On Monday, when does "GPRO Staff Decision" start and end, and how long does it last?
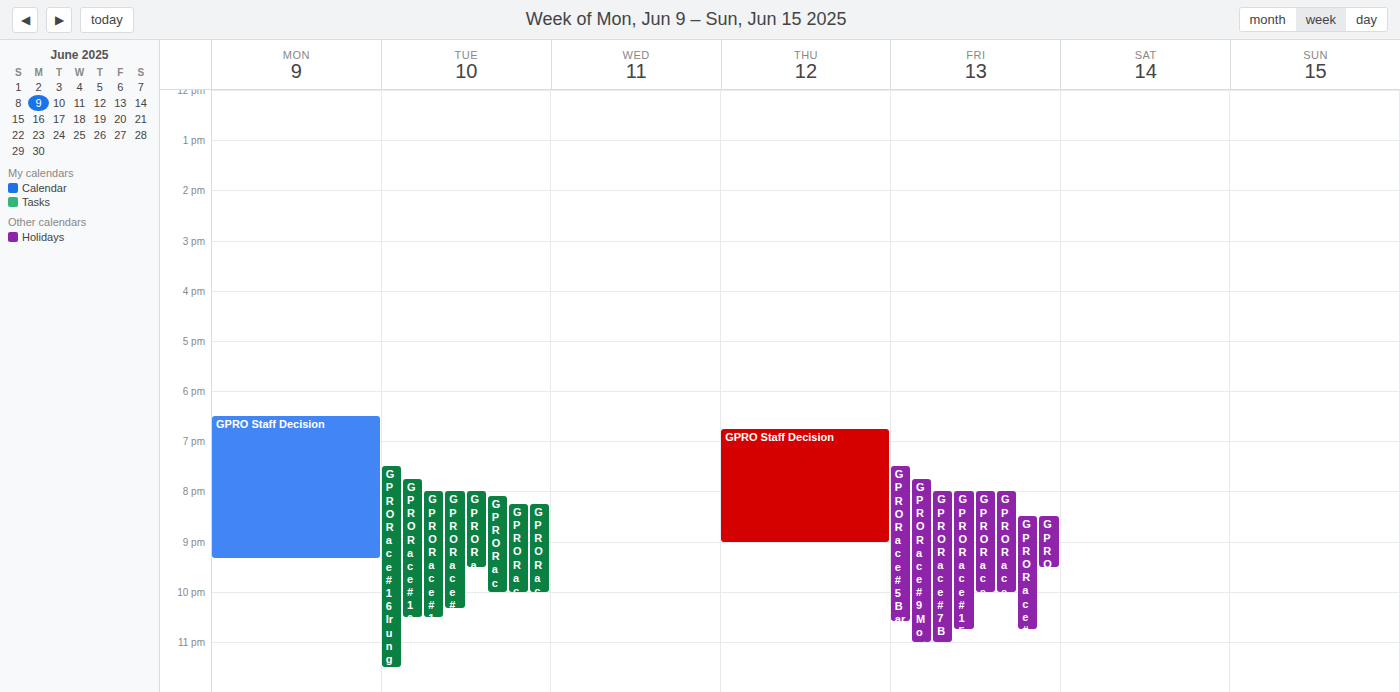
6:30 PM to 9:20 PM, 2 hours 50 minutes